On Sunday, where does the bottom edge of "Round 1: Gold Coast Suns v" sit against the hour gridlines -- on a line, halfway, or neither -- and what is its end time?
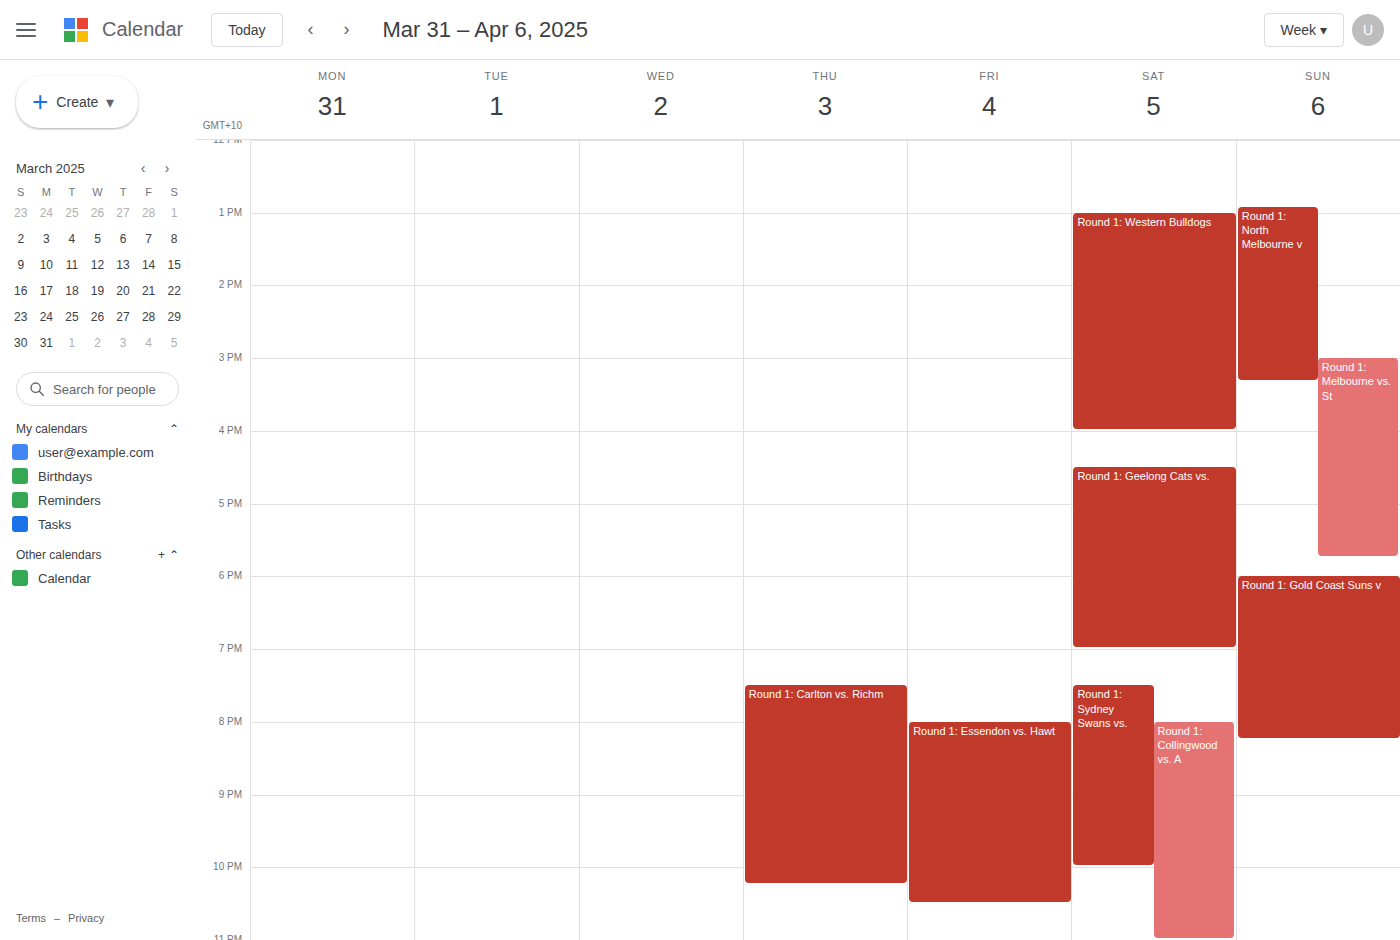
8:15 PM -- neither: a quarter of the way from the 8 PM line to the 9 PM line.